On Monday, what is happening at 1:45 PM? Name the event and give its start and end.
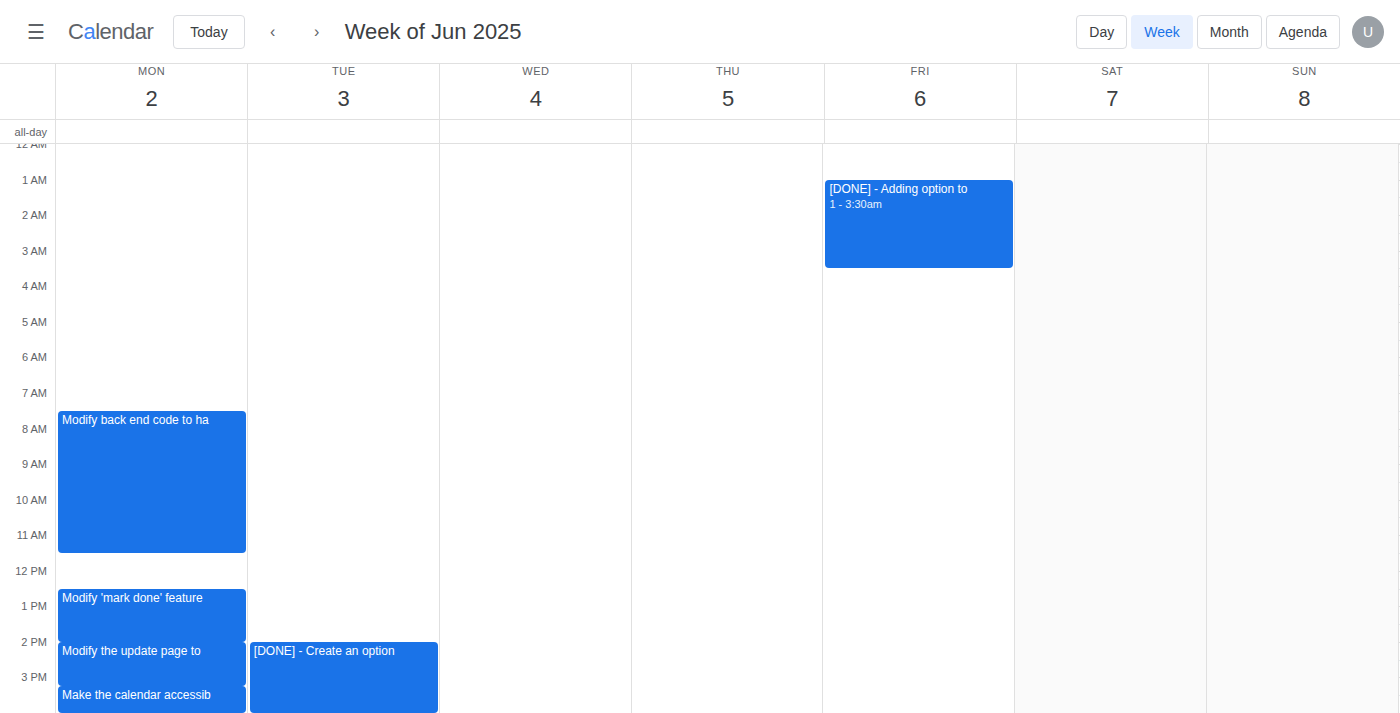
"Modify 'mark done' feature", 12:30 PM to 2:00 PM